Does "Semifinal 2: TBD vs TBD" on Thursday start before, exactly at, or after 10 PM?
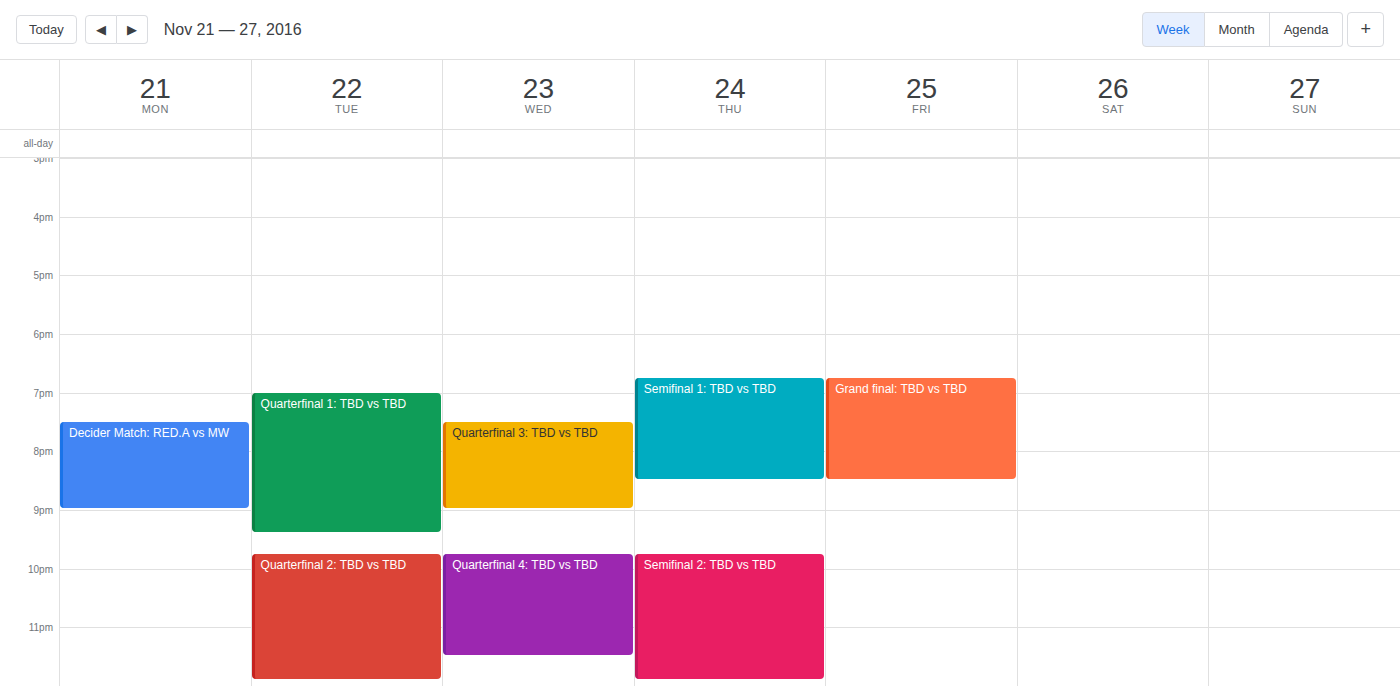
9:45 PM -- before 10 PM, 15 minutes above the 10 PM line.